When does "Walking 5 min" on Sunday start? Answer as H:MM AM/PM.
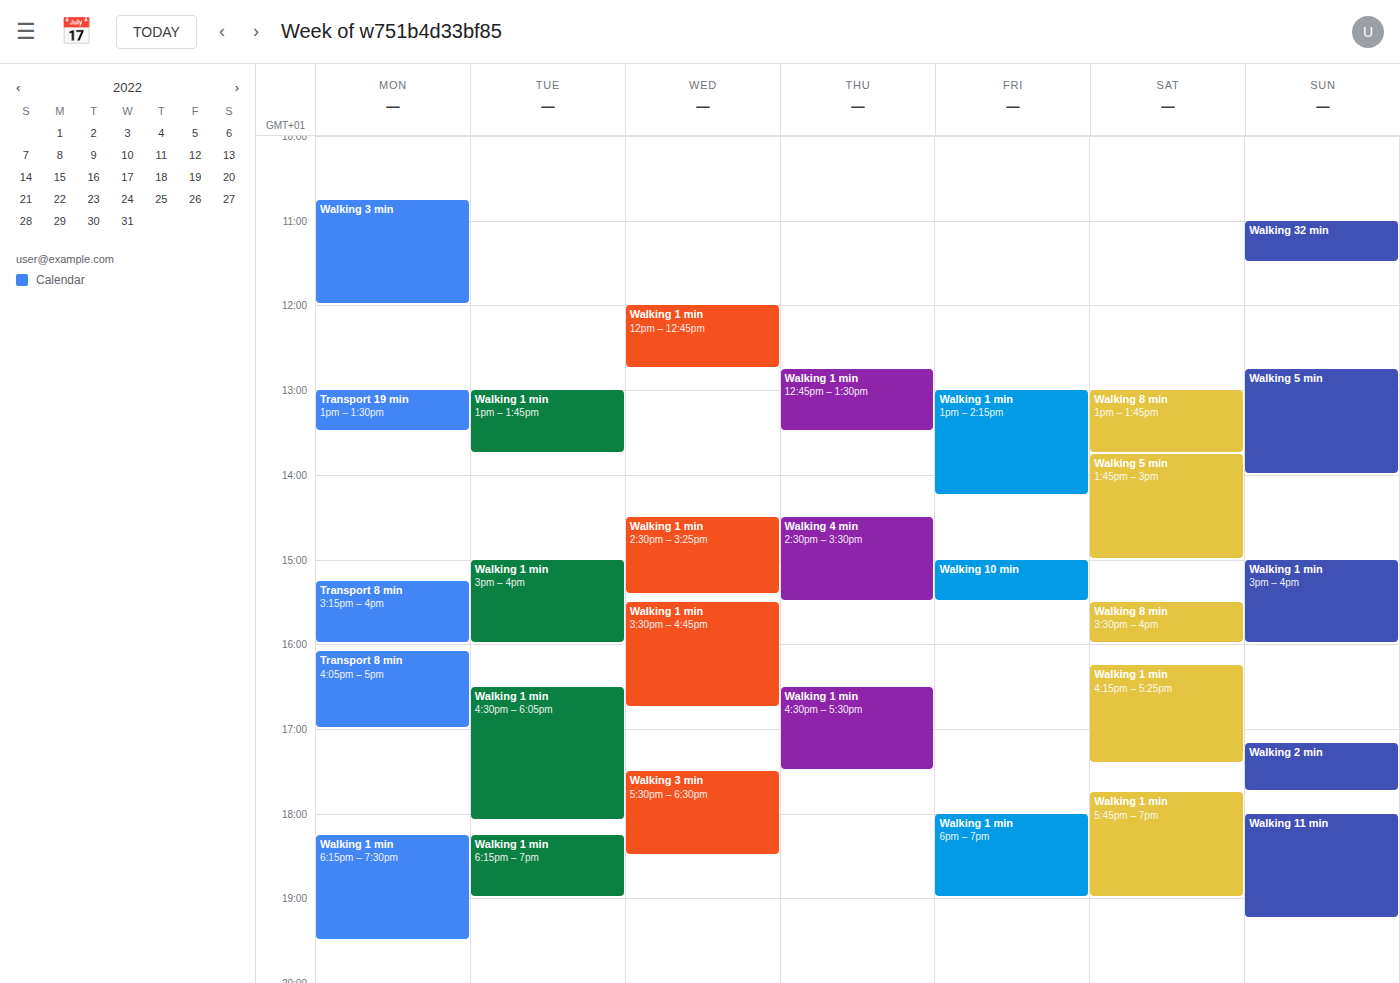
12:45 PM